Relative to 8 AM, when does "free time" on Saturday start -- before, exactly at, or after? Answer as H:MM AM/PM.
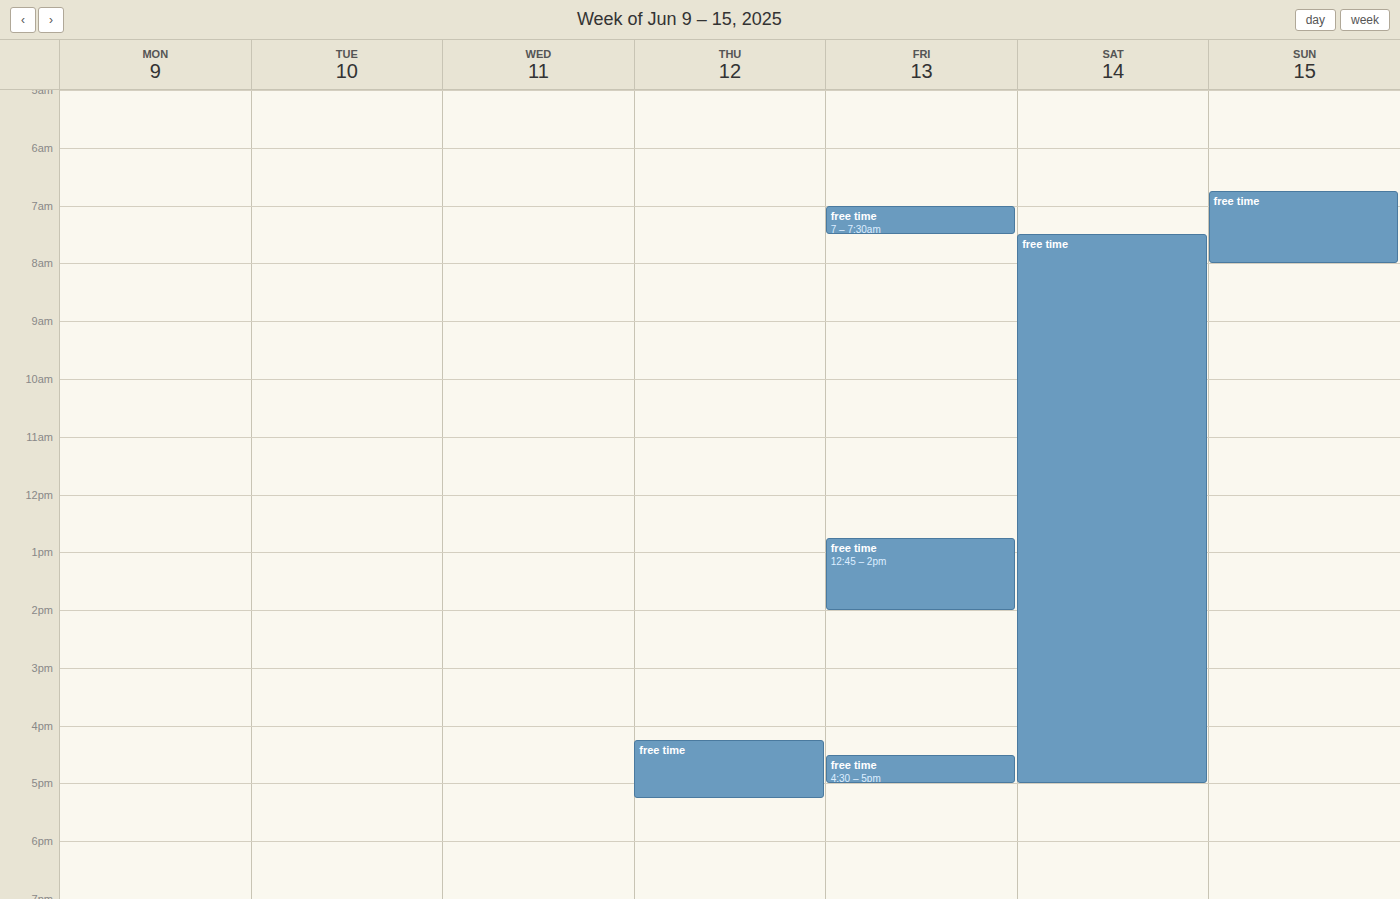
7:30 AM -- before 8 AM, 30 minutes above the 8 AM line.